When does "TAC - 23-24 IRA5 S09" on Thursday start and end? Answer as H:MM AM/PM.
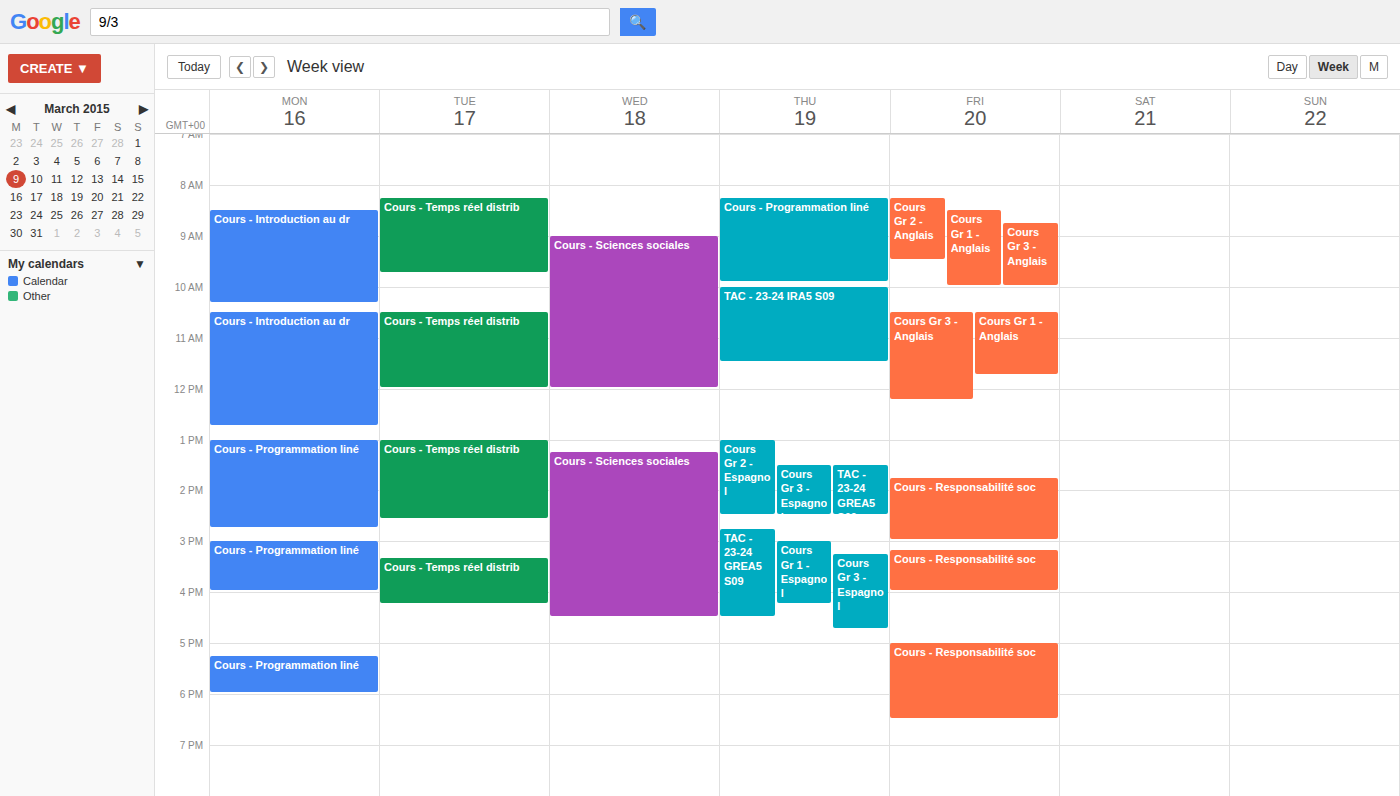
10:00 AM to 11:30 AM